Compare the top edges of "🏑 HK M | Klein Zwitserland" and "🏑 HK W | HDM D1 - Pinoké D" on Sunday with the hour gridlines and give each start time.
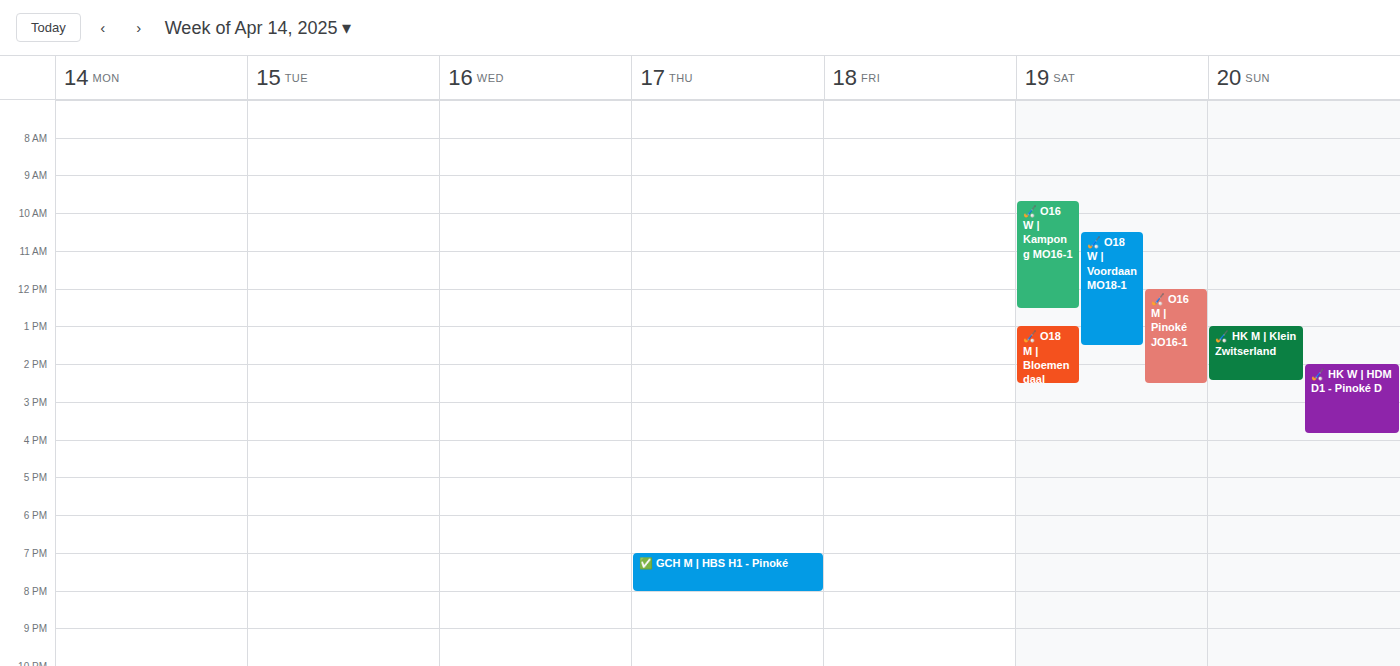
"🏑 HK M | Klein Zwitserland": 1:00 PM, exactly on the 1 PM line. "🏑 HK W | HDM D1 - Pinoké D": 2:00 PM, exactly on the 2 PM line.